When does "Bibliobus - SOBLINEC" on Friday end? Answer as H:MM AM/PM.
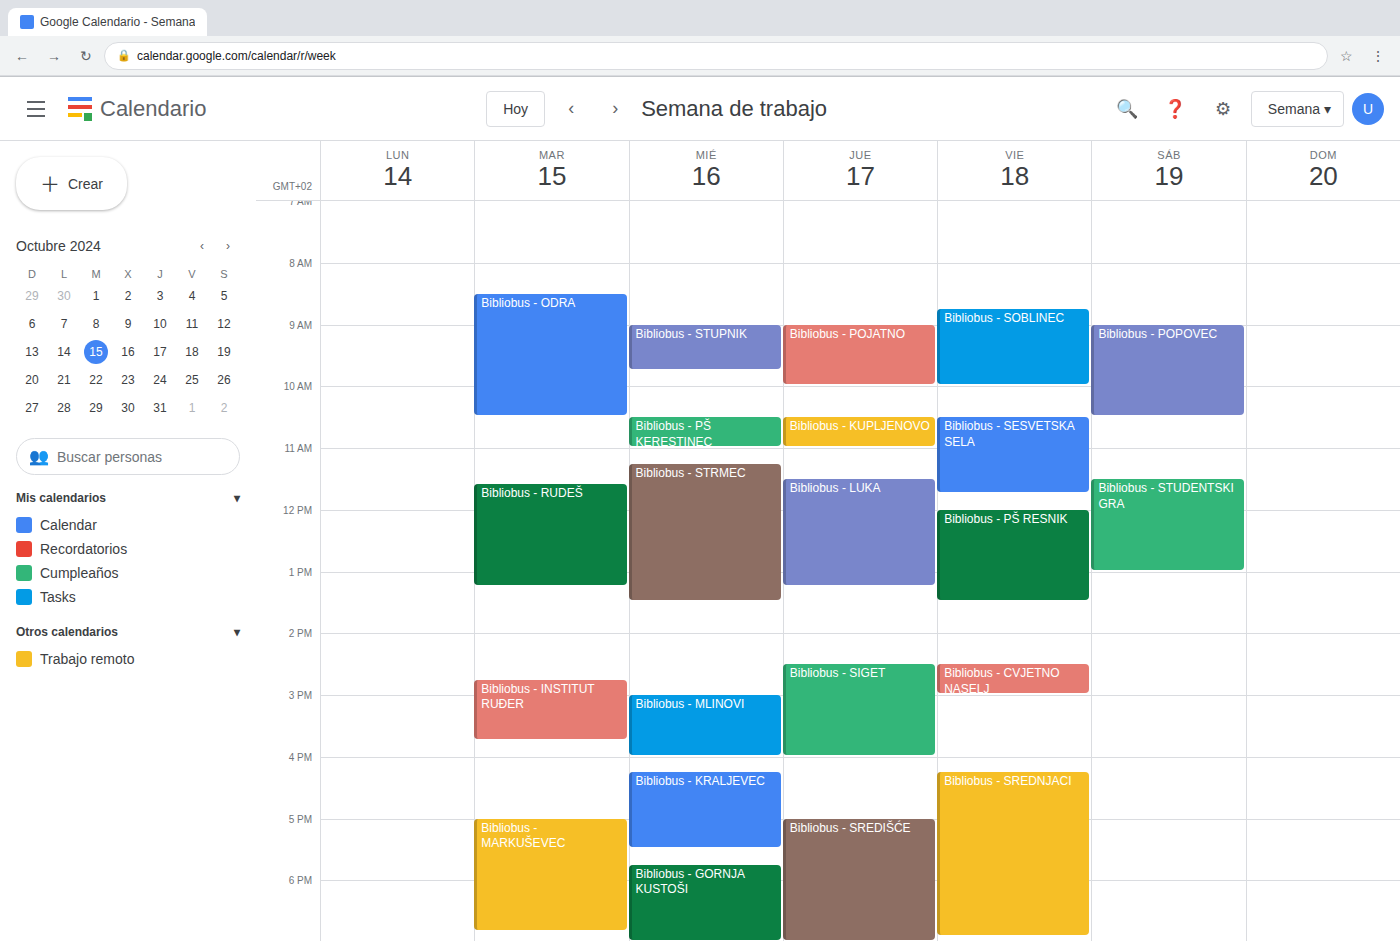
10:00 AM